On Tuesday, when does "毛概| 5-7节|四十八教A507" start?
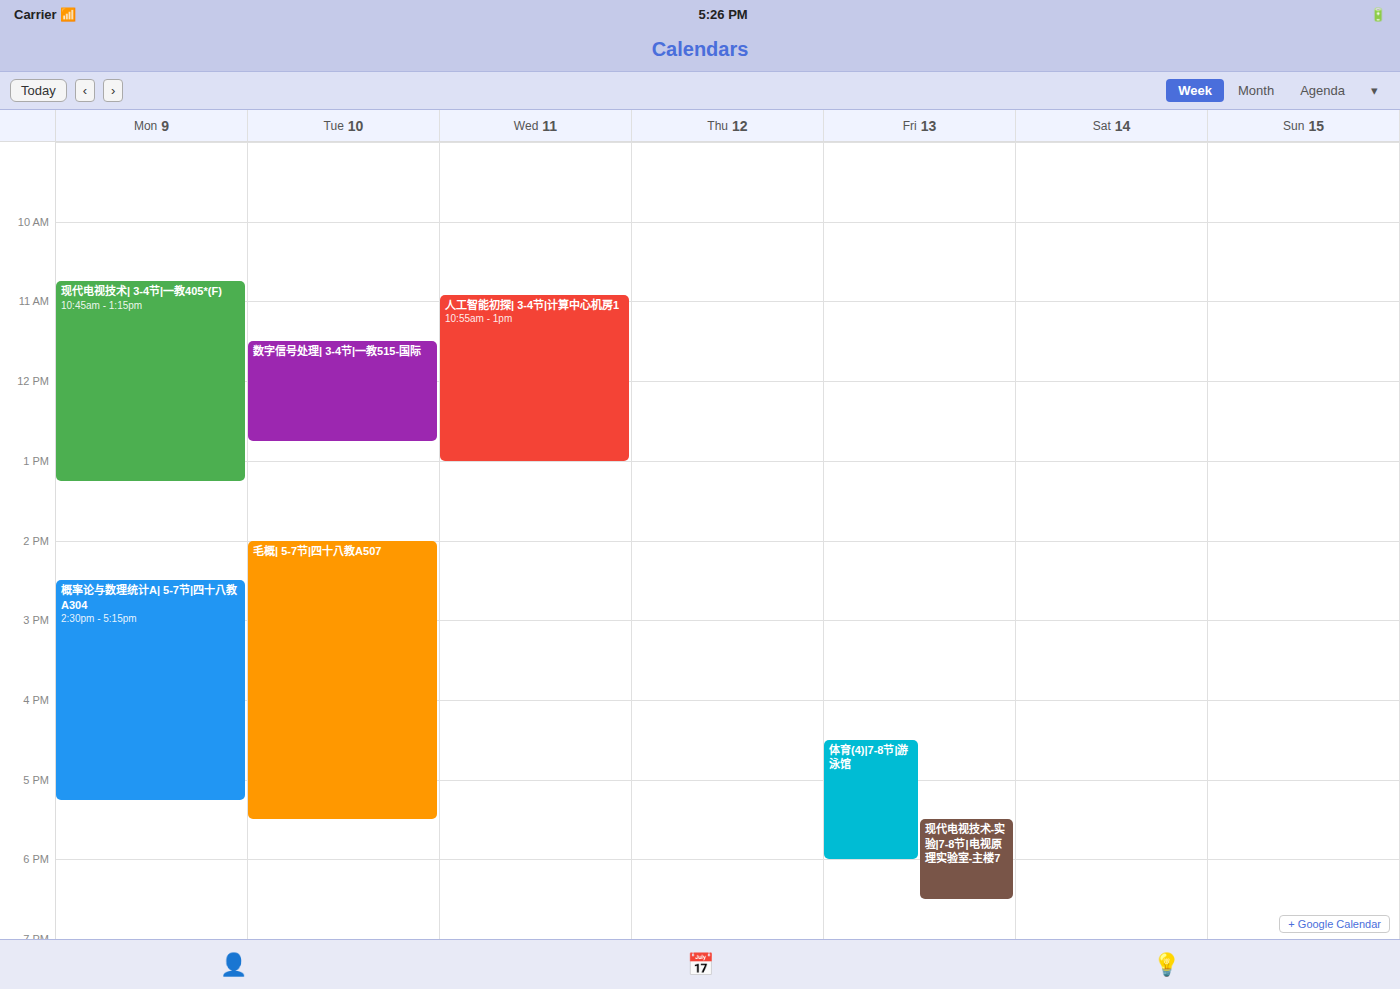
2:00 PM